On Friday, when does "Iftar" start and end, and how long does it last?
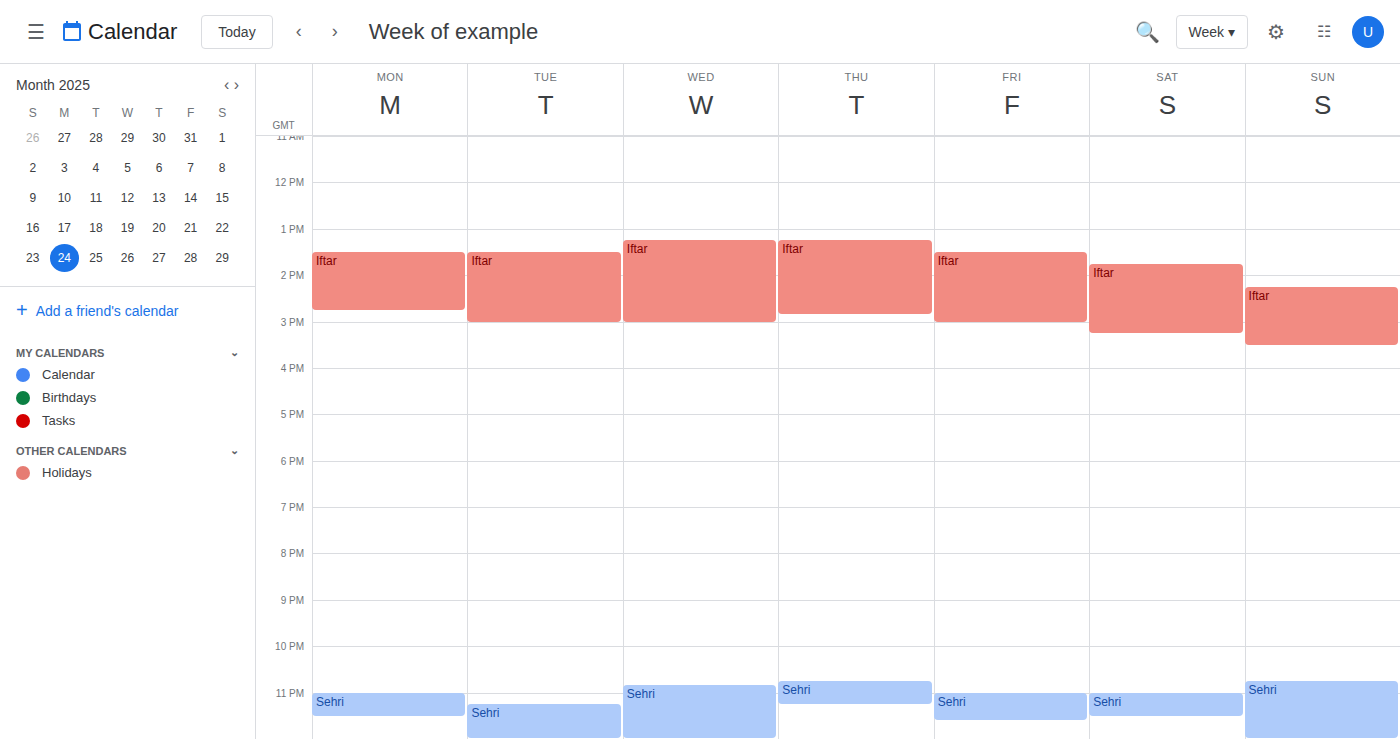
1:30 PM to 3:00 PM, 1 hour 30 minutes